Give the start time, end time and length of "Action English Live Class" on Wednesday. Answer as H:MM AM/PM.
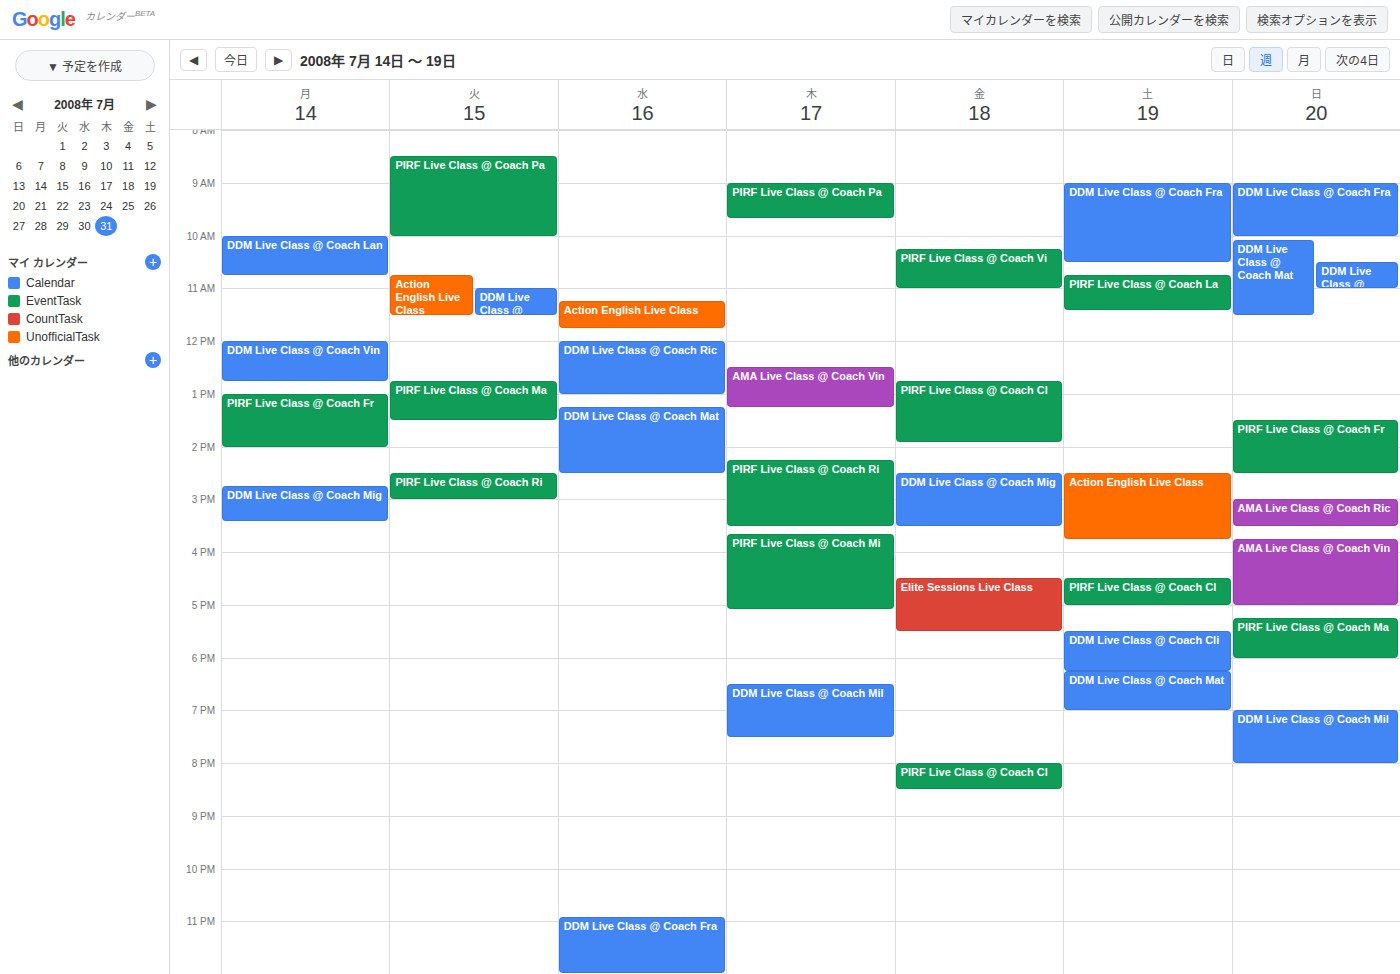
11:15 AM to 11:45 AM, 30 minutes